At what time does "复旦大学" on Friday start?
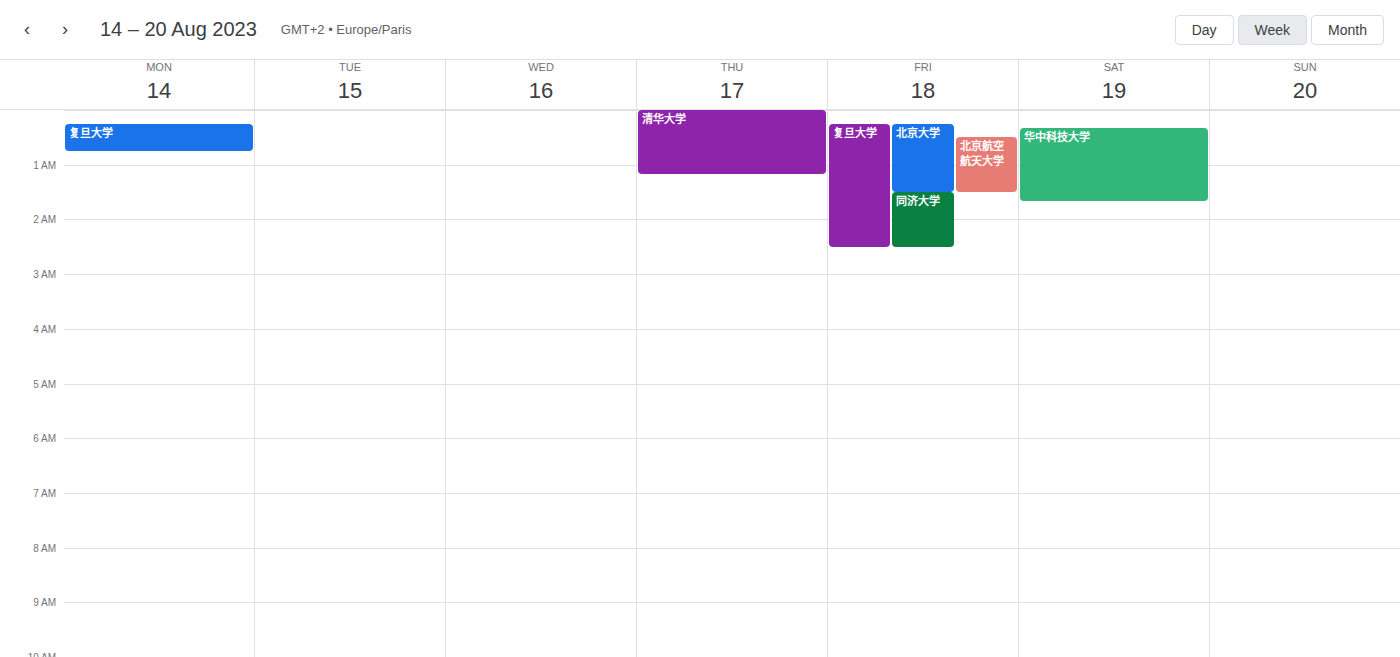
12:15 AM